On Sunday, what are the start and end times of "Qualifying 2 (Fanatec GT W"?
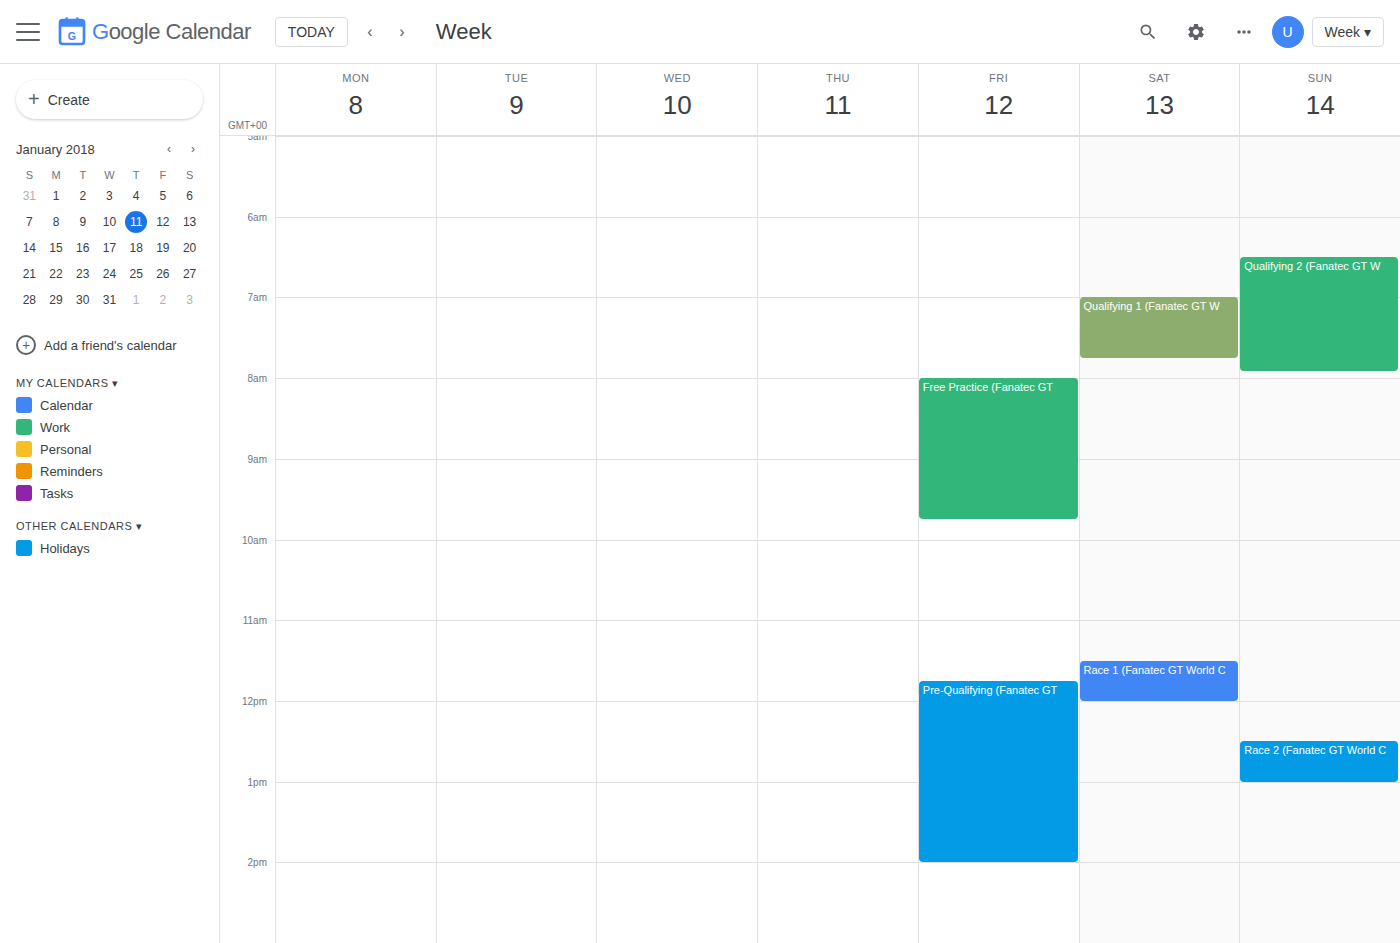
6:30 AM to 7:55 AM